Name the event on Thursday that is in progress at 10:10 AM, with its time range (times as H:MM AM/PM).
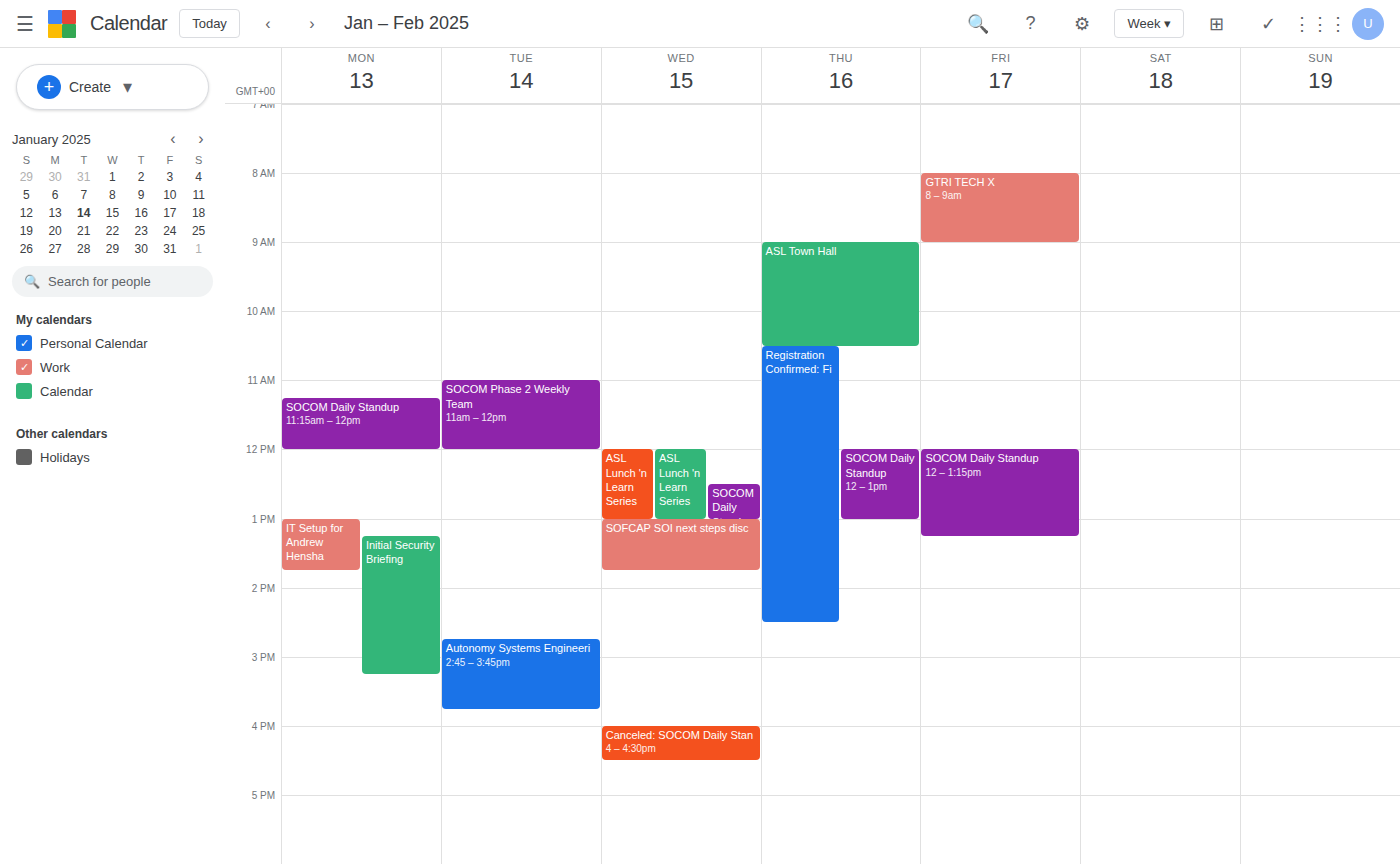
"ASL Town Hall", 9:00 AM to 10:30 AM